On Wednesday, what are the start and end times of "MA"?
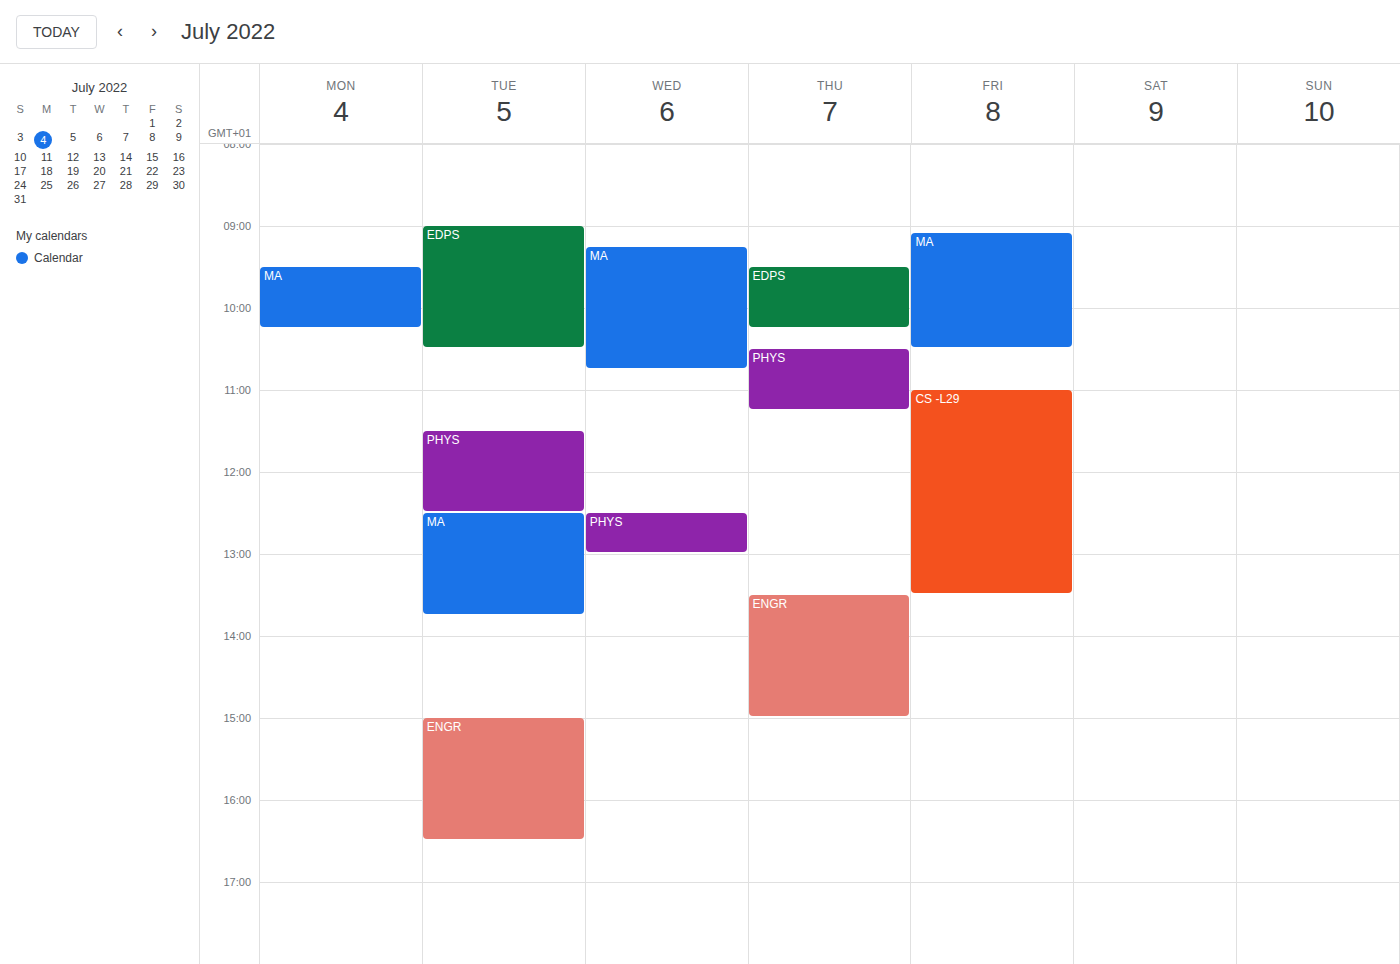
09:15 to 10:45